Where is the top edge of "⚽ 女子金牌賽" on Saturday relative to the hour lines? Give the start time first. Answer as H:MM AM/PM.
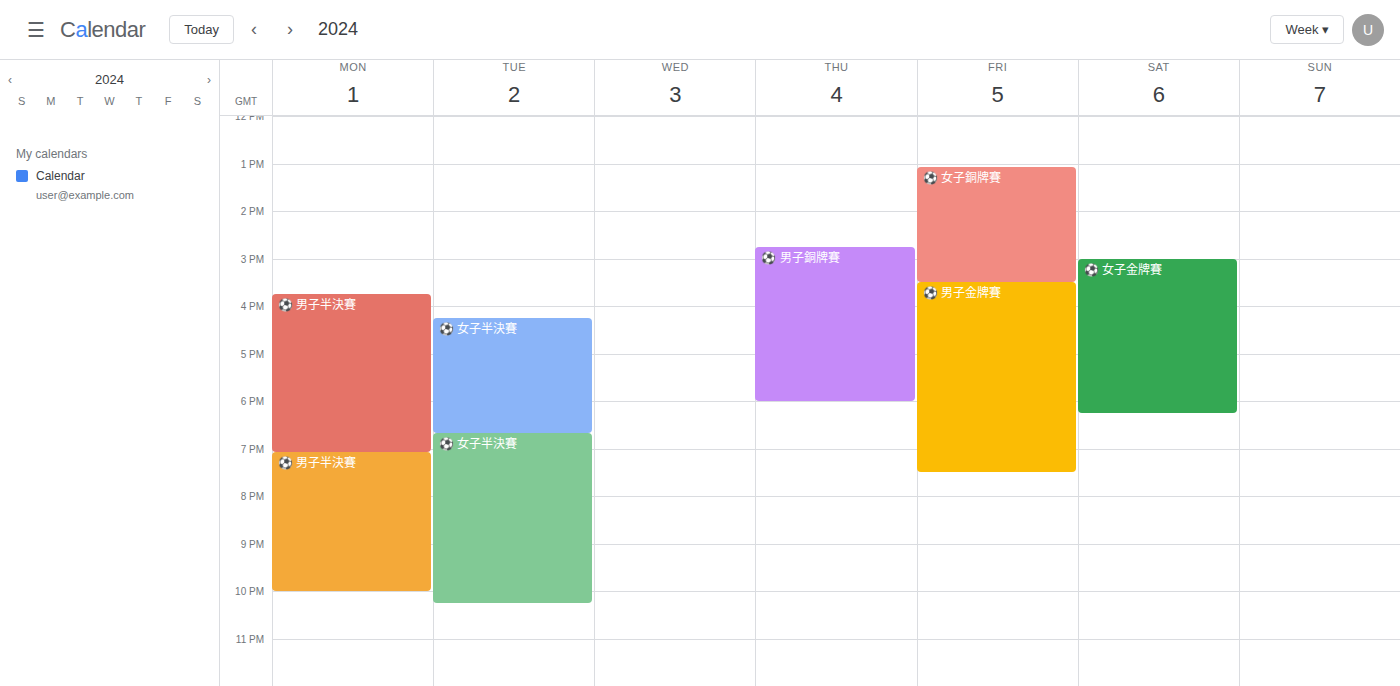
3:00 PM -- exactly on the 3 PM line.